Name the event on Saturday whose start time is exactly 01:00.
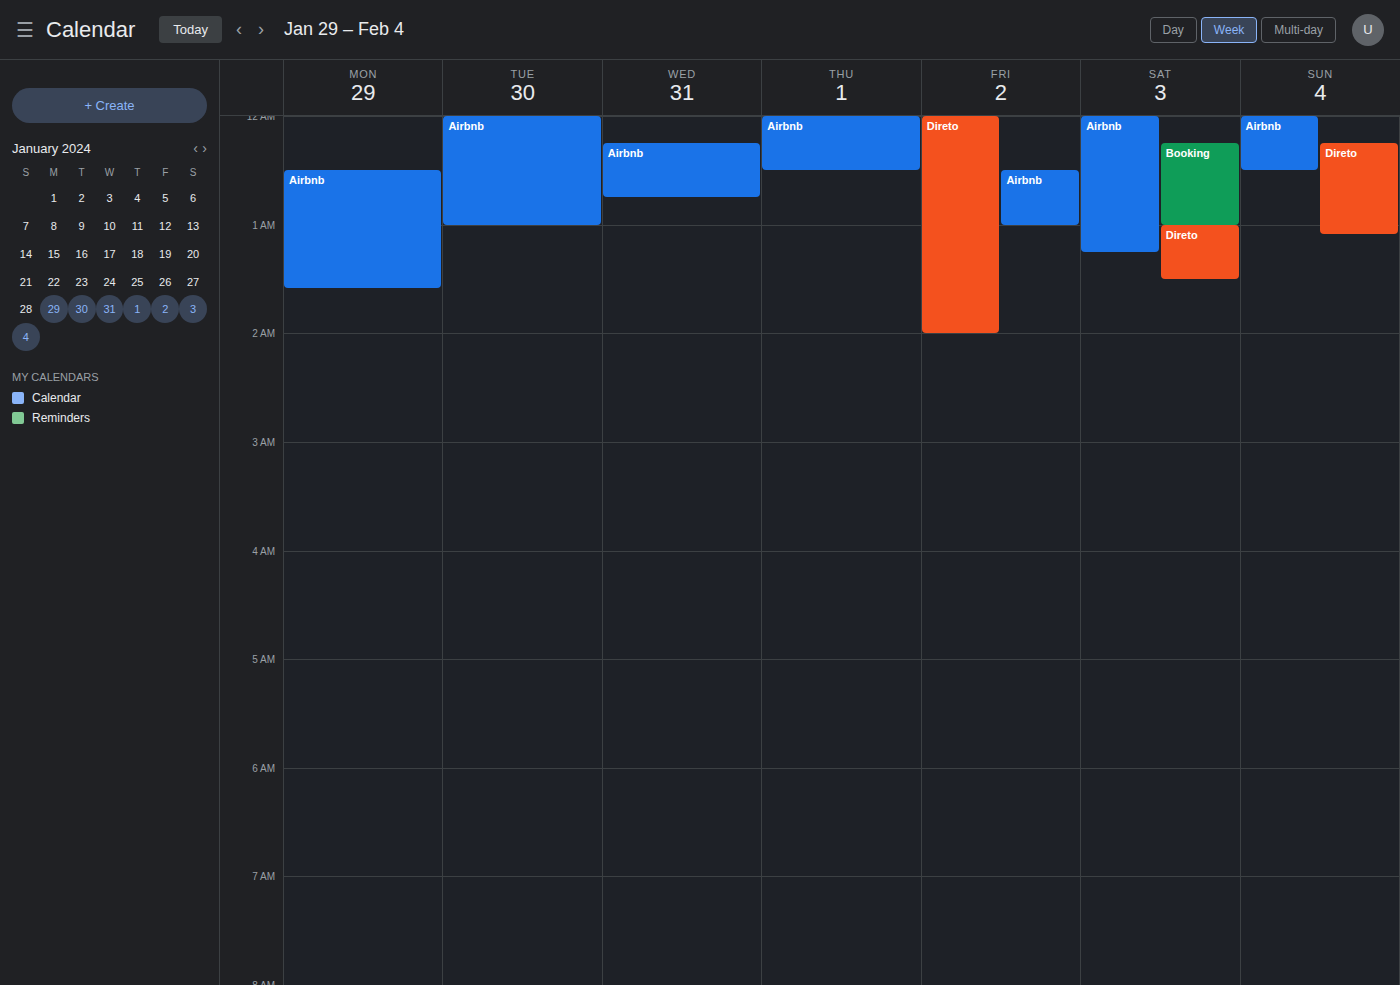
"Direto"